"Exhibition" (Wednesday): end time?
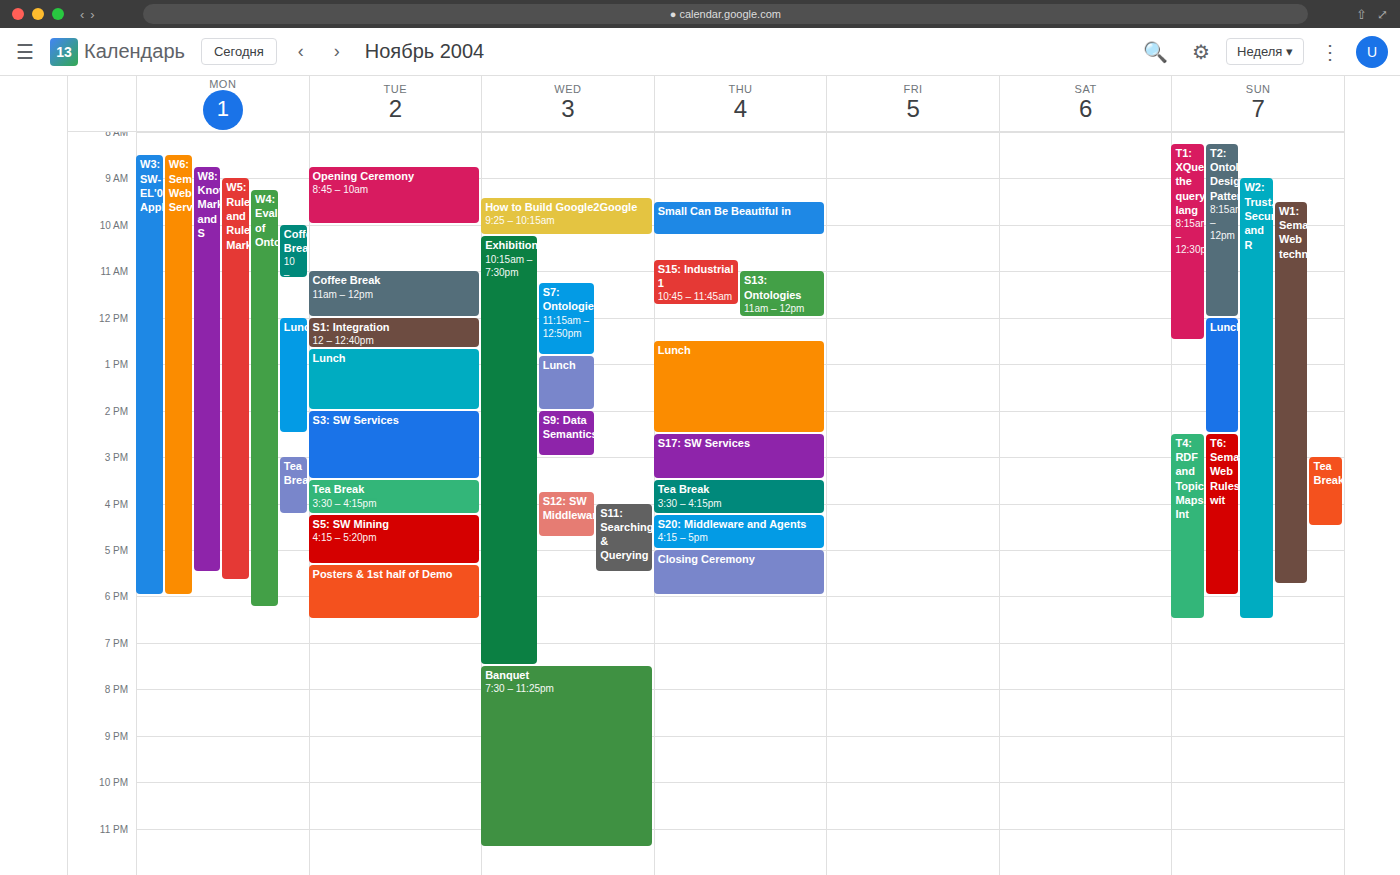
7:30 PM